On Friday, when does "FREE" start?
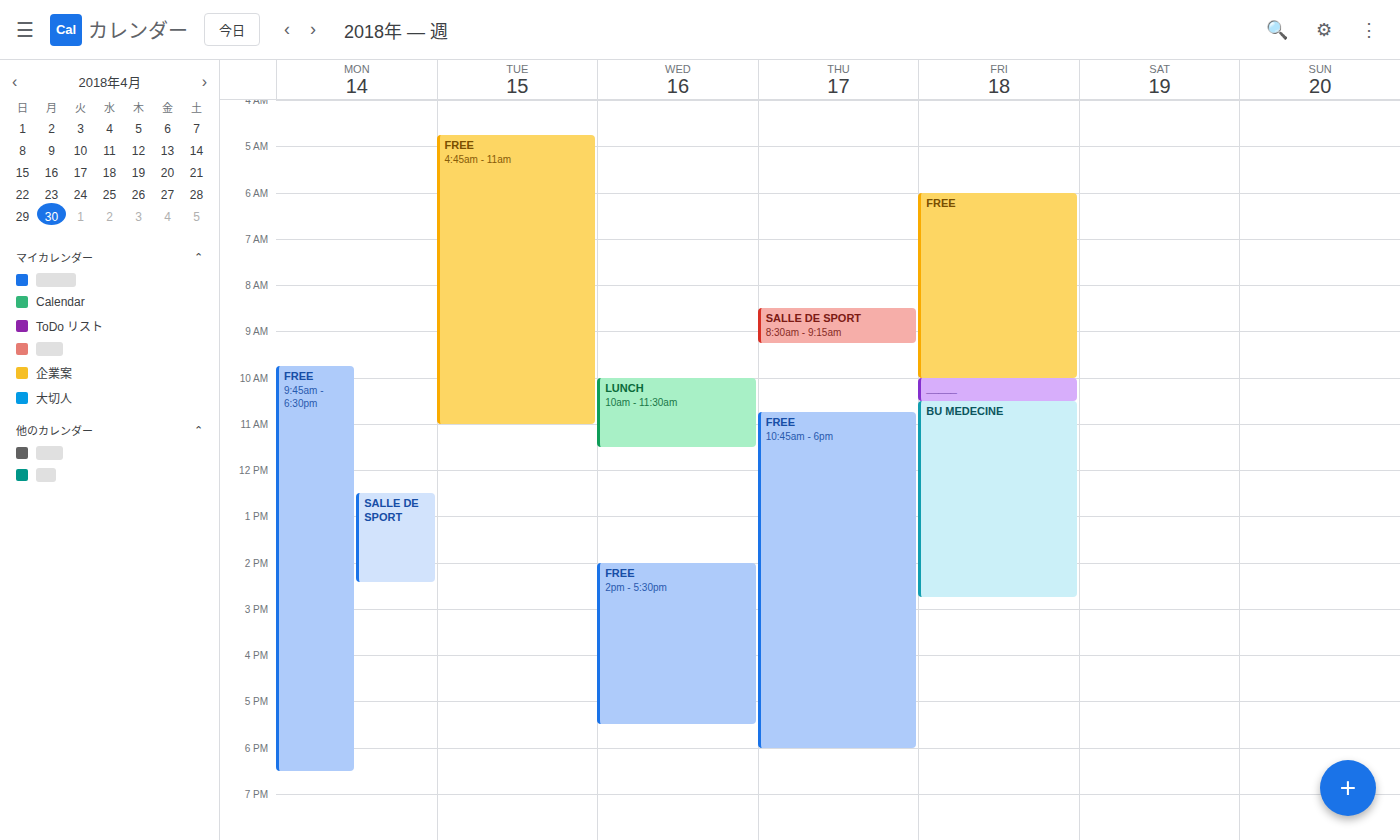
6:00 AM